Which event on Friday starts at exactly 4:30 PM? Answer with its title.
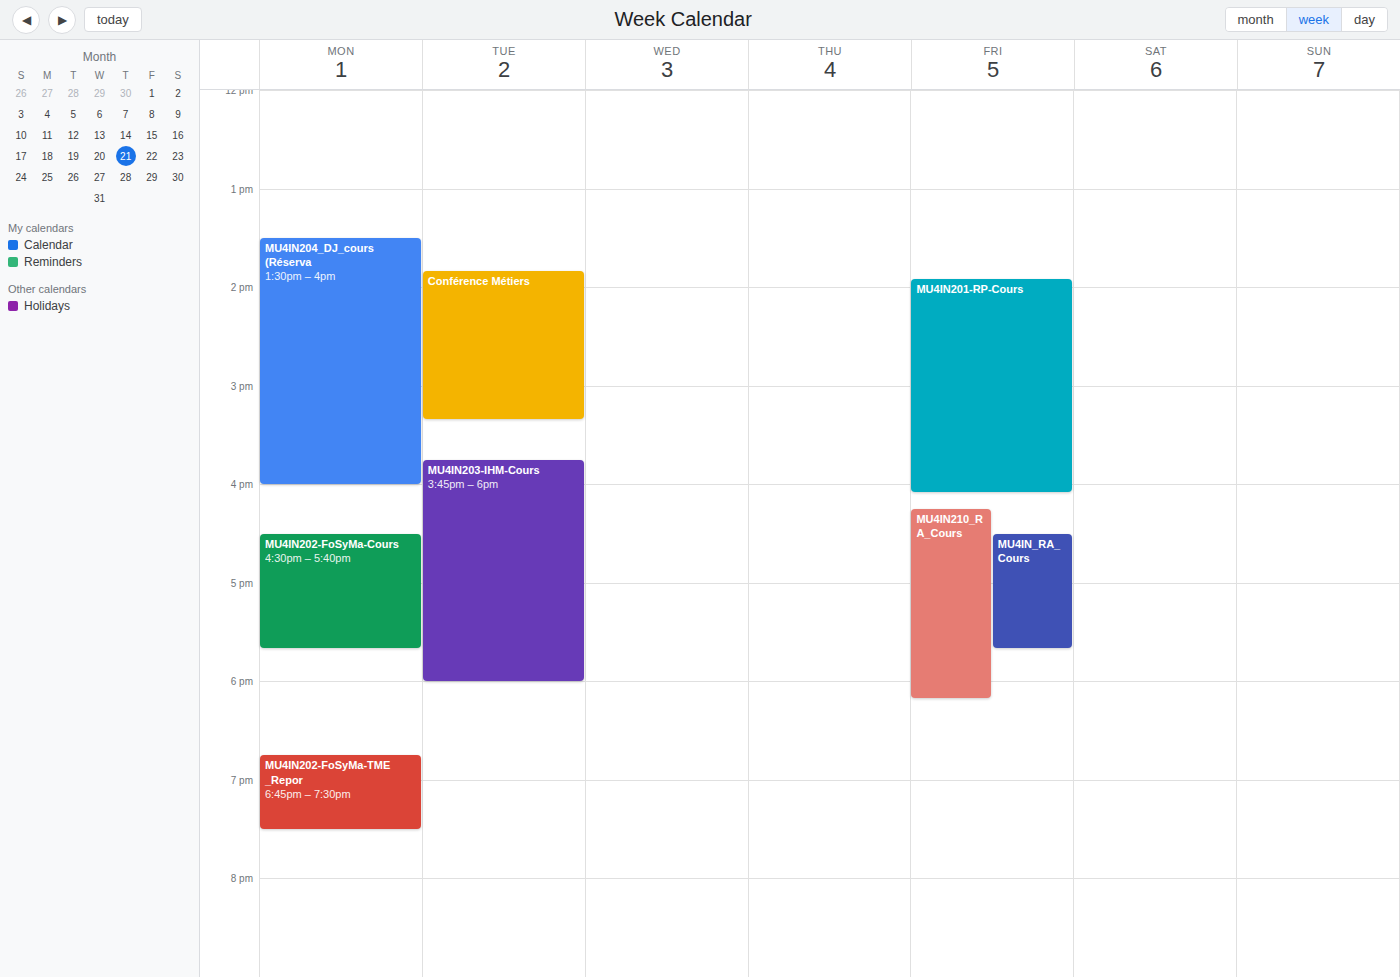
"MU4IN_RA_Cours"